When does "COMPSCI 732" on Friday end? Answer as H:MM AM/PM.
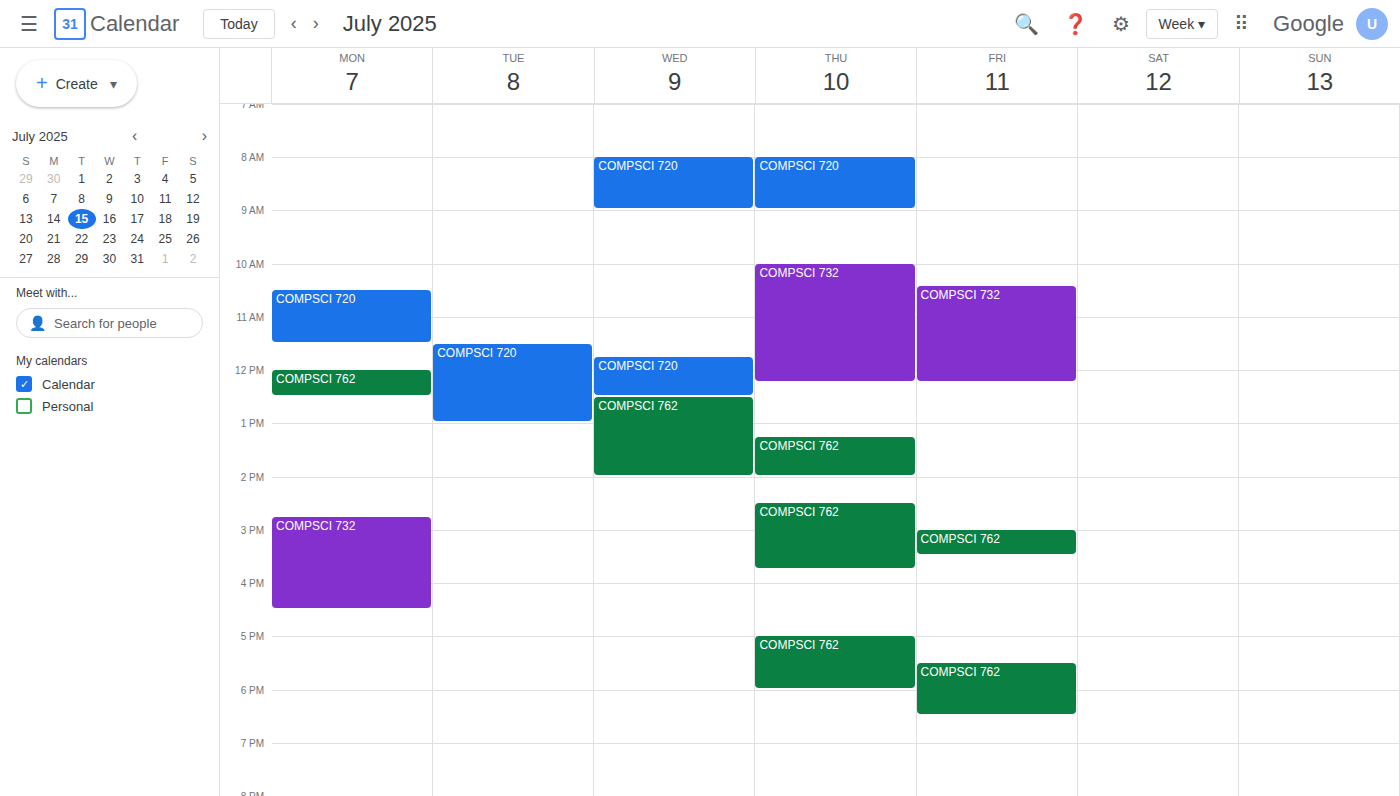
12:15 PM